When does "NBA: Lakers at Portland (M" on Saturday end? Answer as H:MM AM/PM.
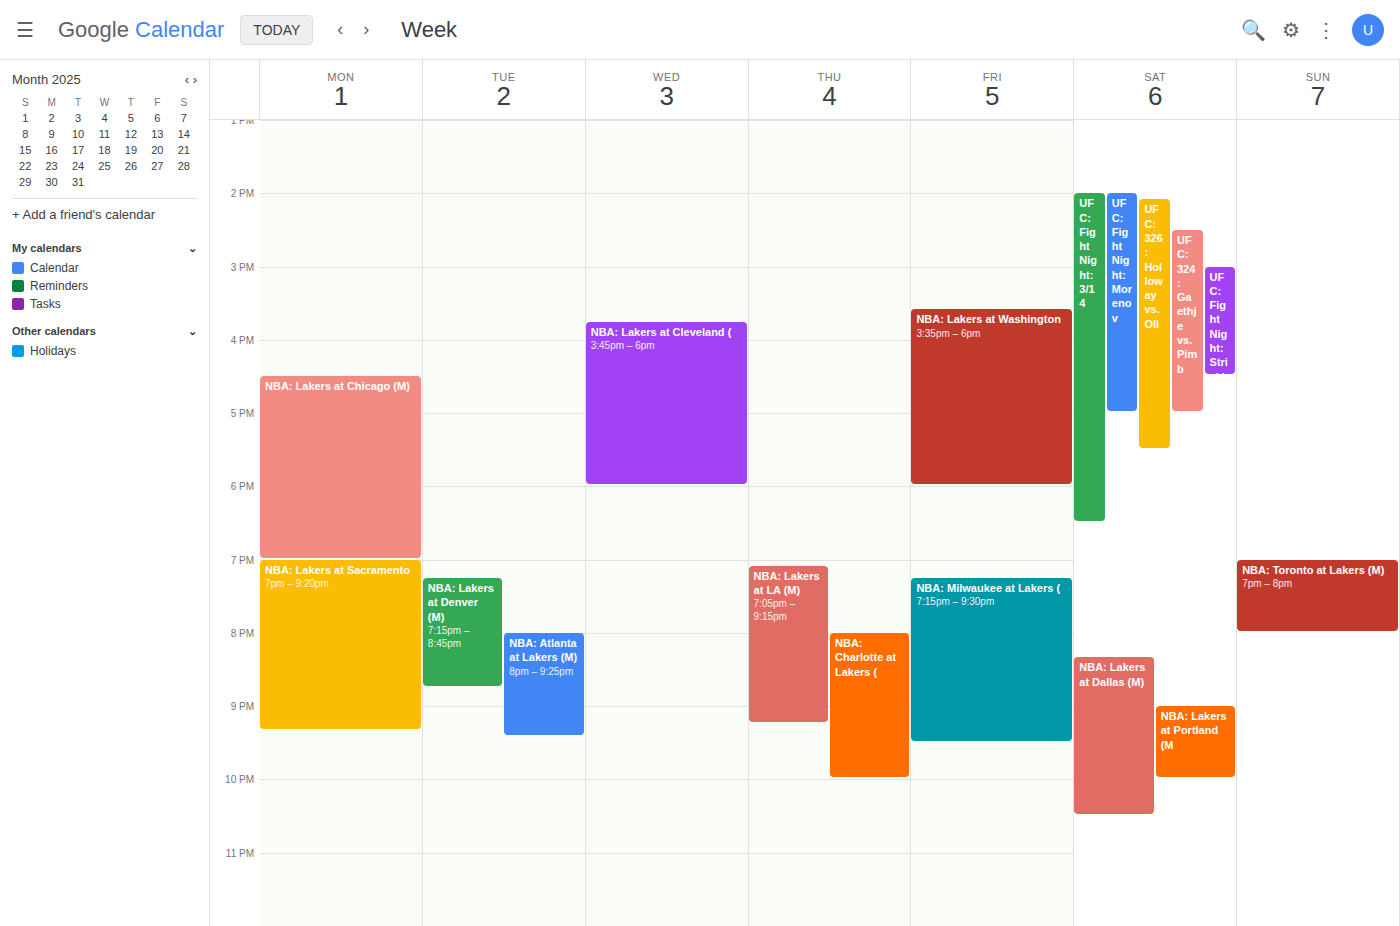
10:00 PM